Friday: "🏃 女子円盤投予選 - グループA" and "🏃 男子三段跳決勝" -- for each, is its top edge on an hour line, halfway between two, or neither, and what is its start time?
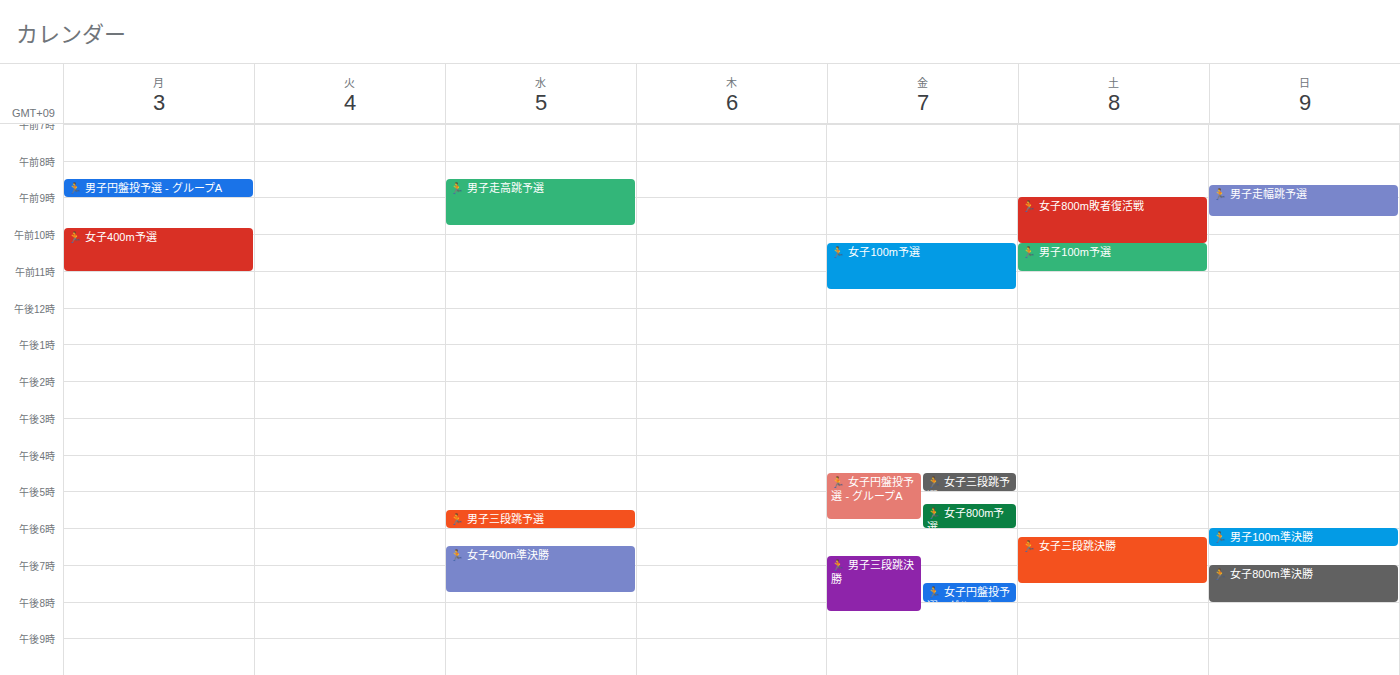
"🏃 女子円盤投予選 - グループA": 16:30, halfway between the 16:00 and 17:00 lines. "🏃 男子三段跳決勝": 18:45, neither: three quarters of the way from the 18:00 line to the 19:00 line.